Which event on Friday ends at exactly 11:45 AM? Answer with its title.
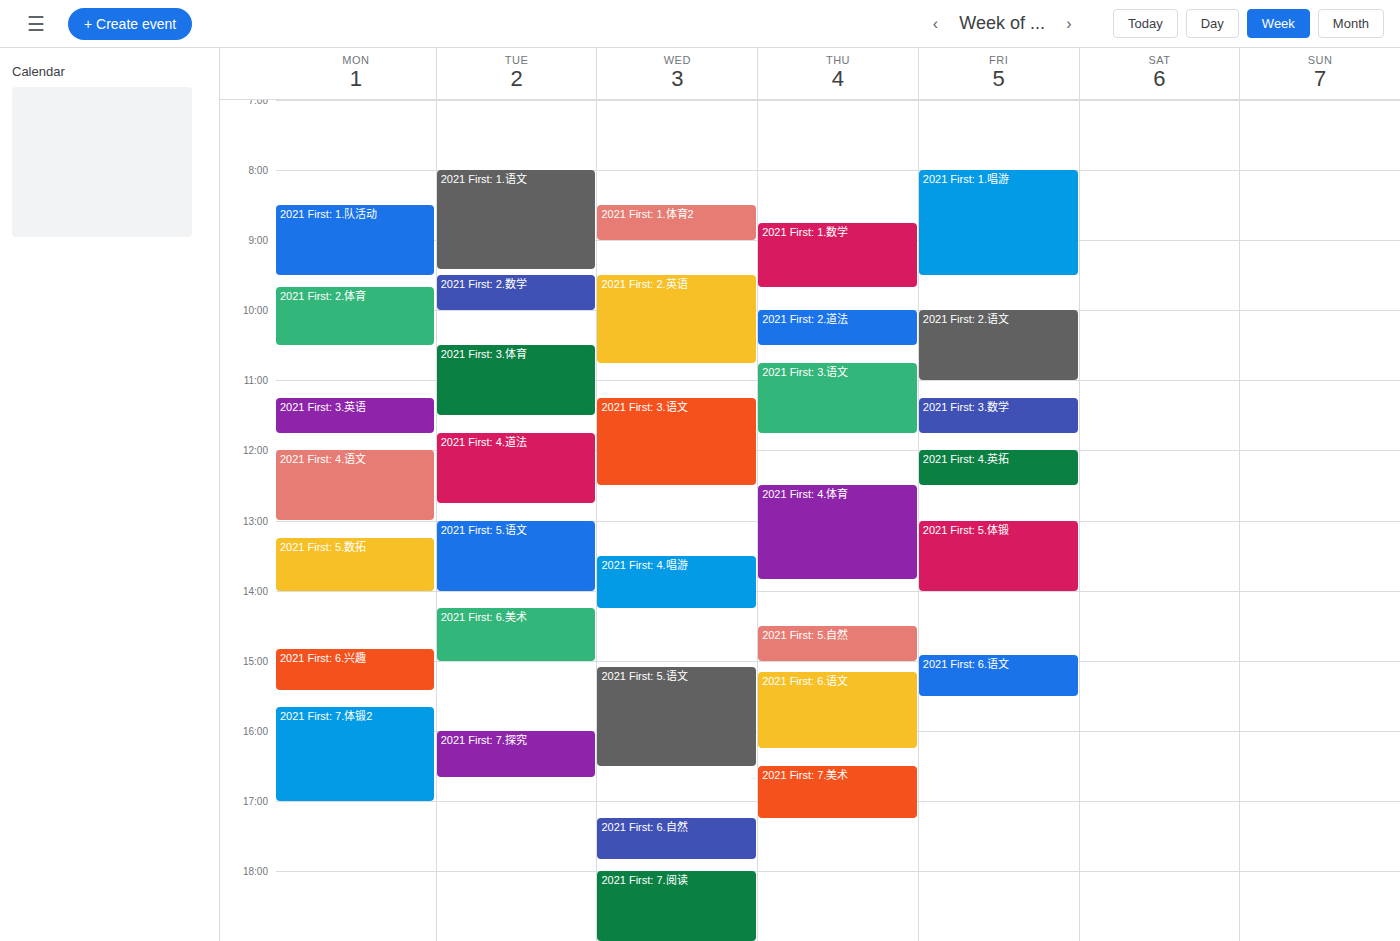
"2021 First: 3.数学"